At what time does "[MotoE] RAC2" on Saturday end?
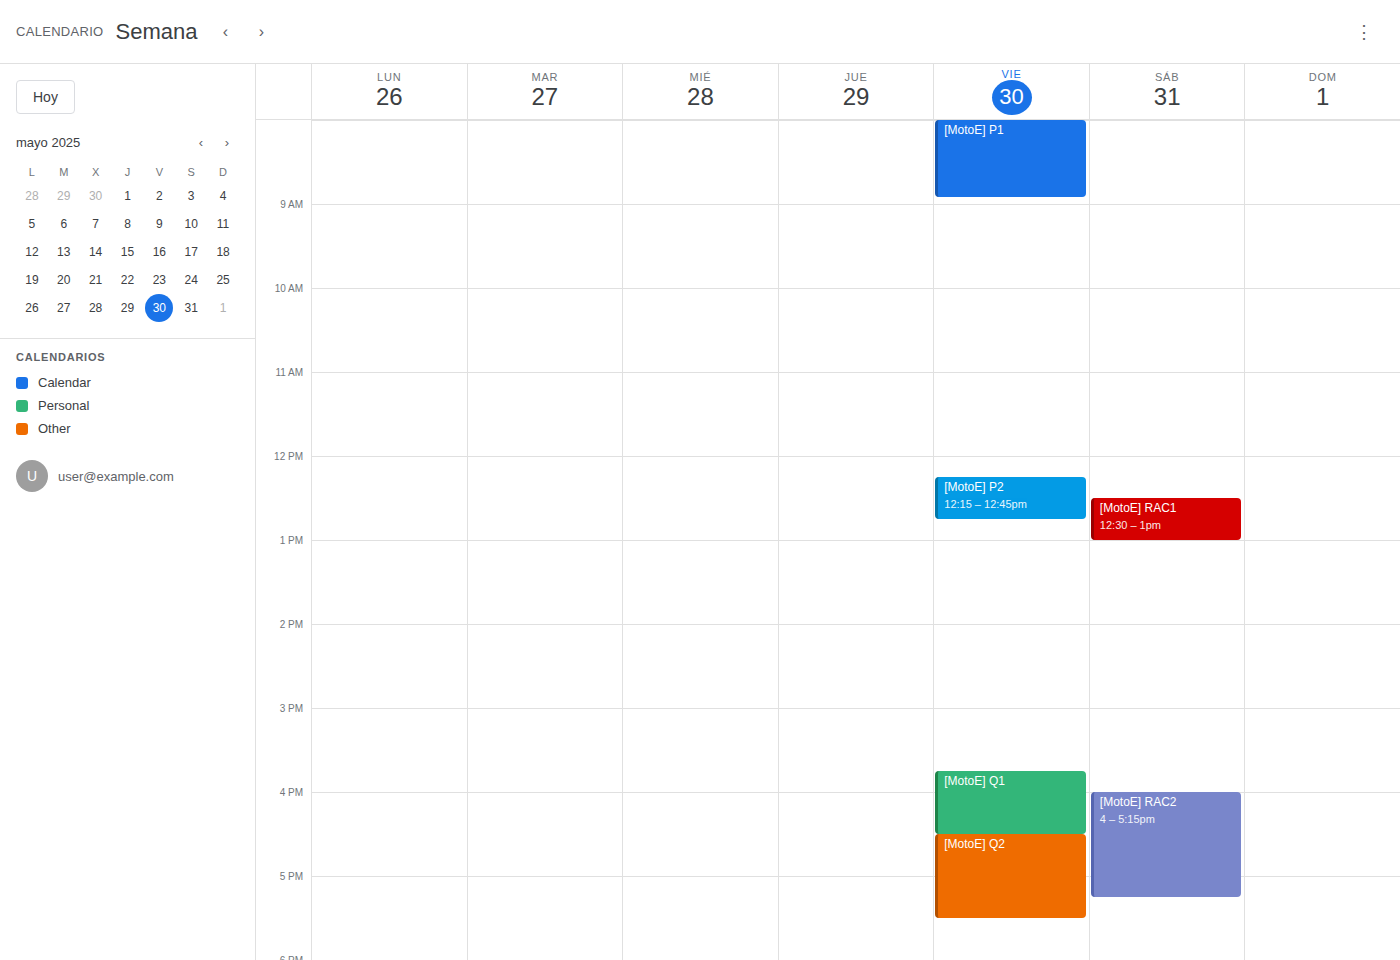
5:15 PM